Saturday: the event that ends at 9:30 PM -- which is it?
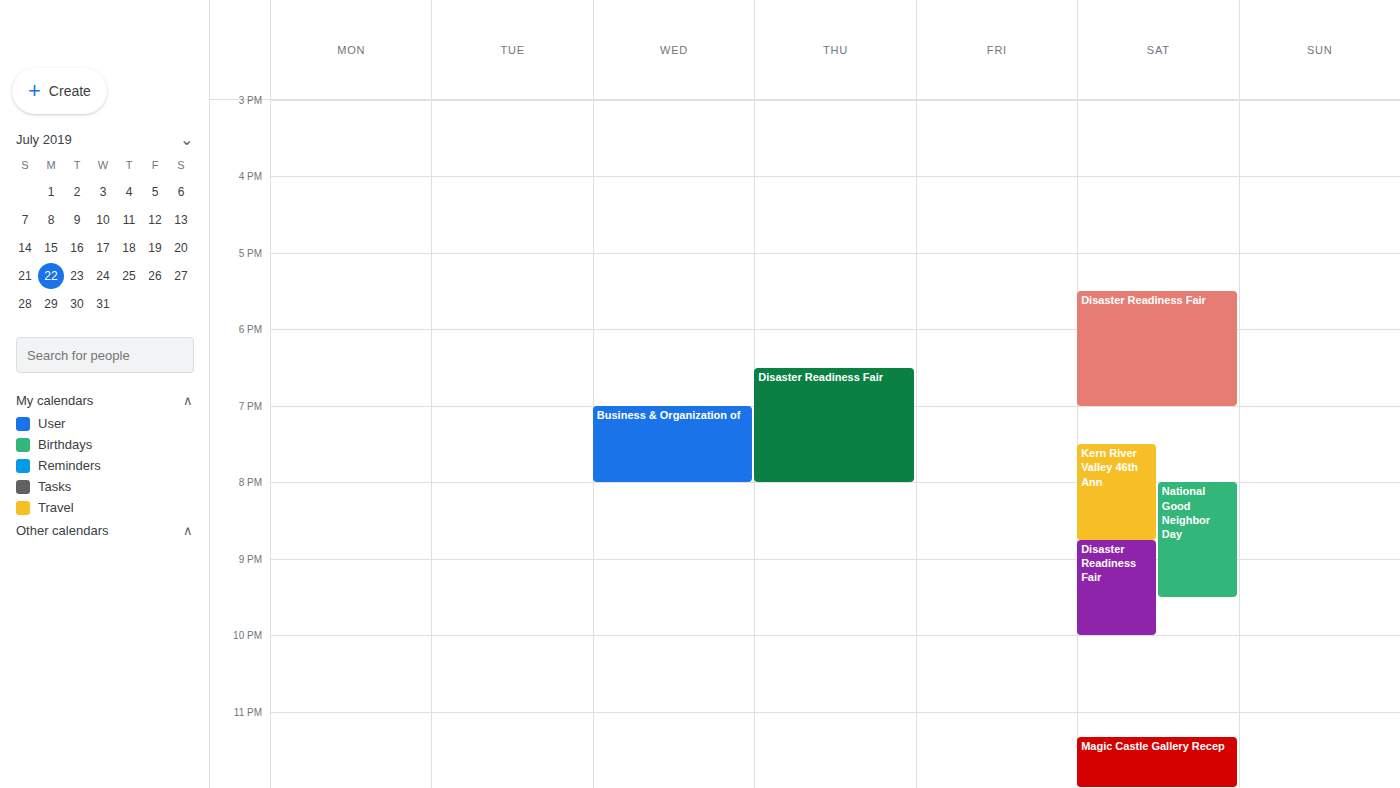
"National Good Neighbor Day"